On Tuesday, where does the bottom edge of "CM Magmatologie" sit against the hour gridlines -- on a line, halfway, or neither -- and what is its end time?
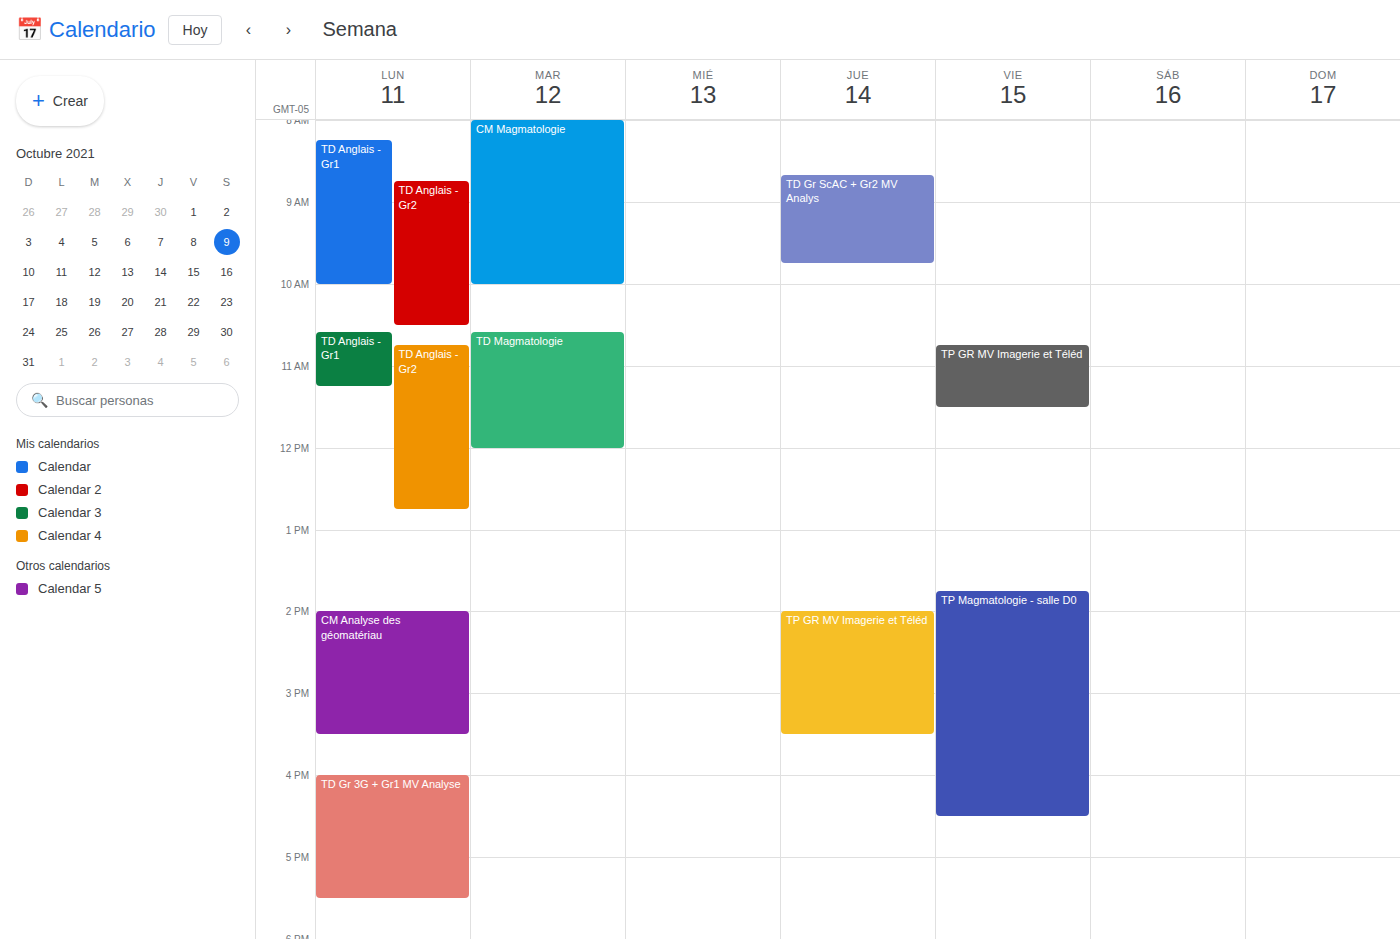
10:00 AM -- exactly on the 10 AM line.